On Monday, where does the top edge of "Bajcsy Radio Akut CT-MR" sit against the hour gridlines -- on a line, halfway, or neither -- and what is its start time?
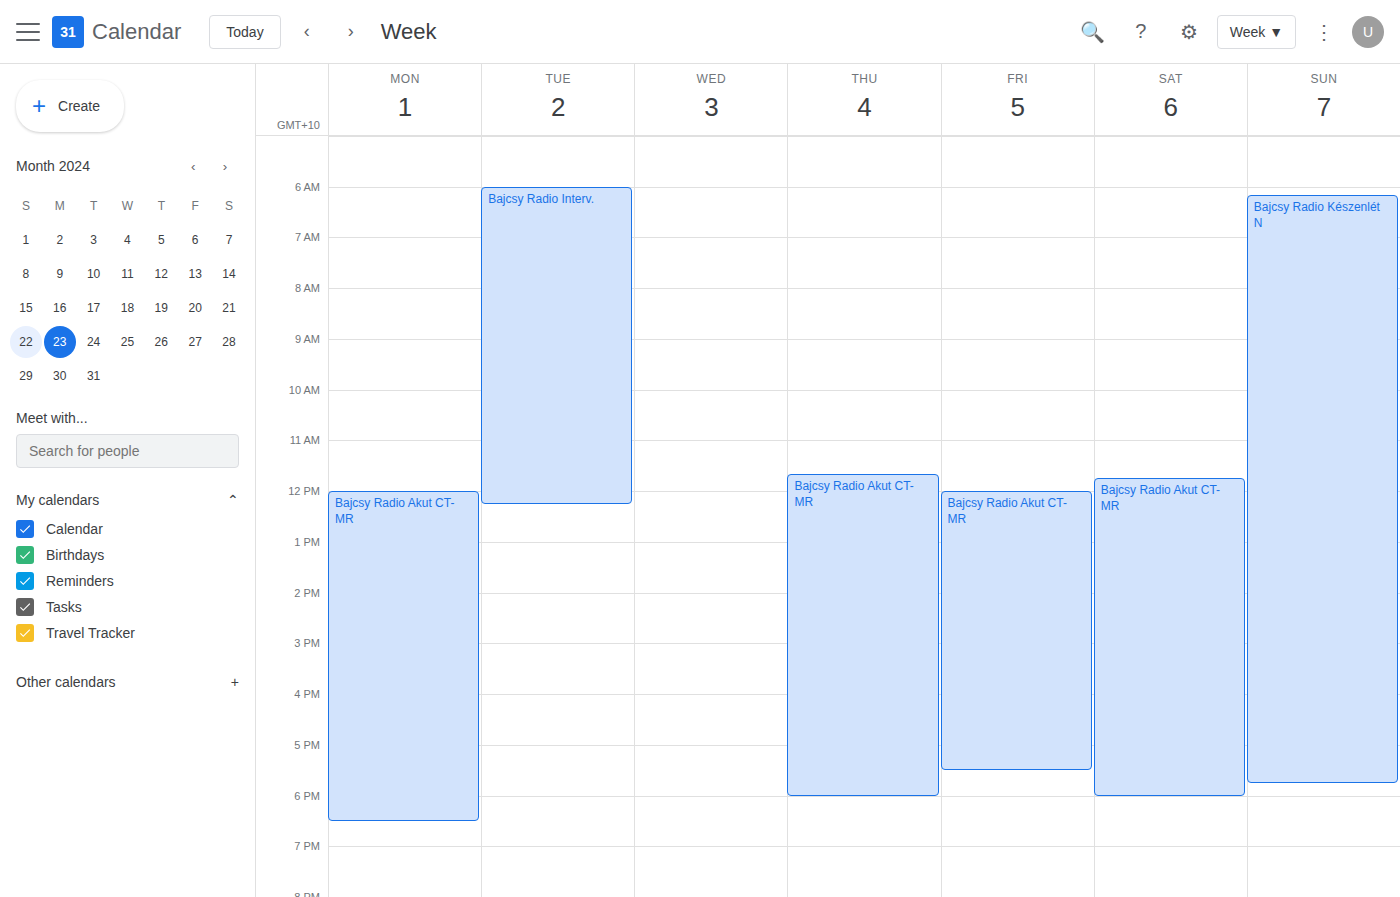
12:00 PM -- exactly on the 12 PM line.